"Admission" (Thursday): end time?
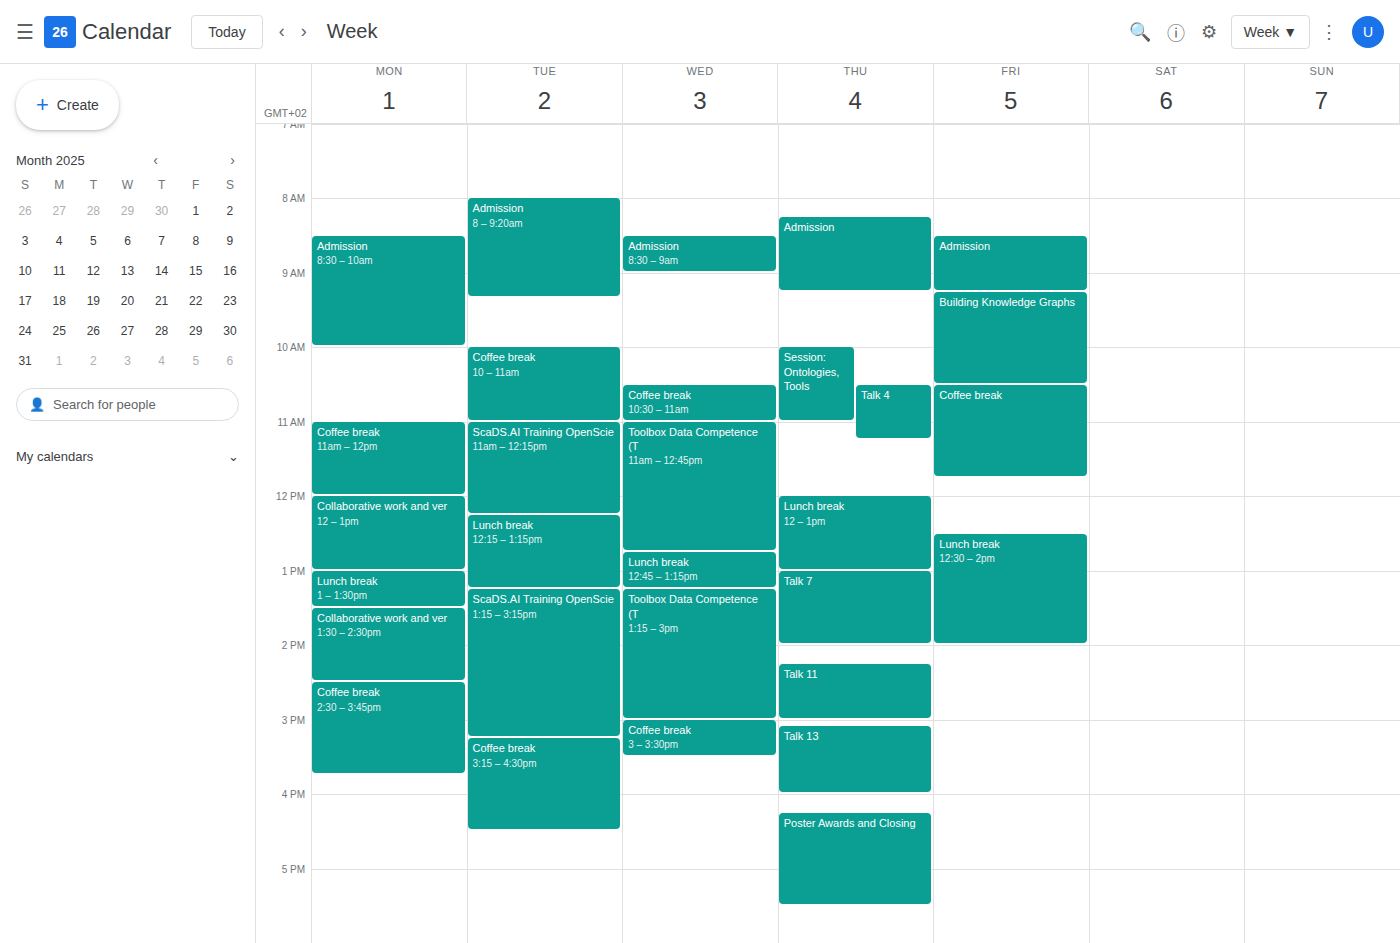
9:15 AM